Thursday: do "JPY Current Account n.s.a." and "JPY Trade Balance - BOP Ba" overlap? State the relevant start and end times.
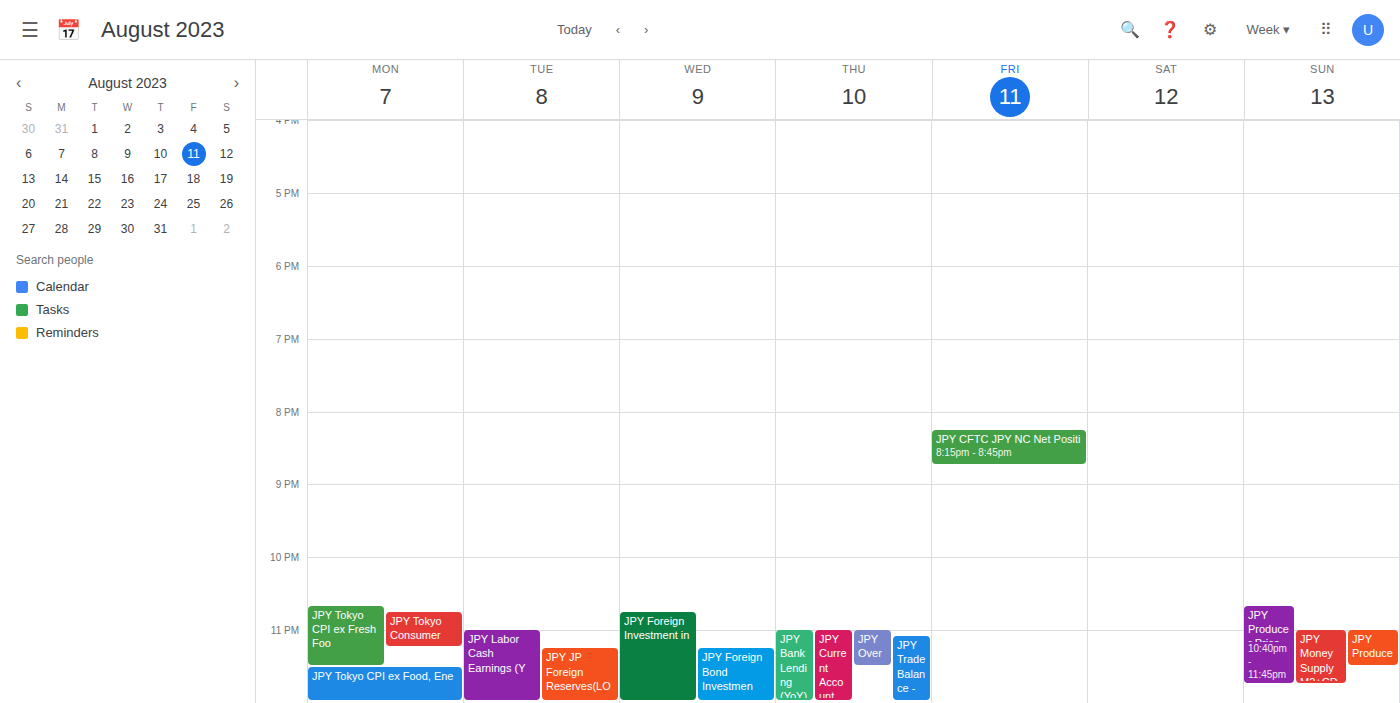
"JPY Trade Balance - BOP Ba" starts at 11:05 PM, before "JPY Current Account n.s.a." ends at 12:00 AM -- they overlap.